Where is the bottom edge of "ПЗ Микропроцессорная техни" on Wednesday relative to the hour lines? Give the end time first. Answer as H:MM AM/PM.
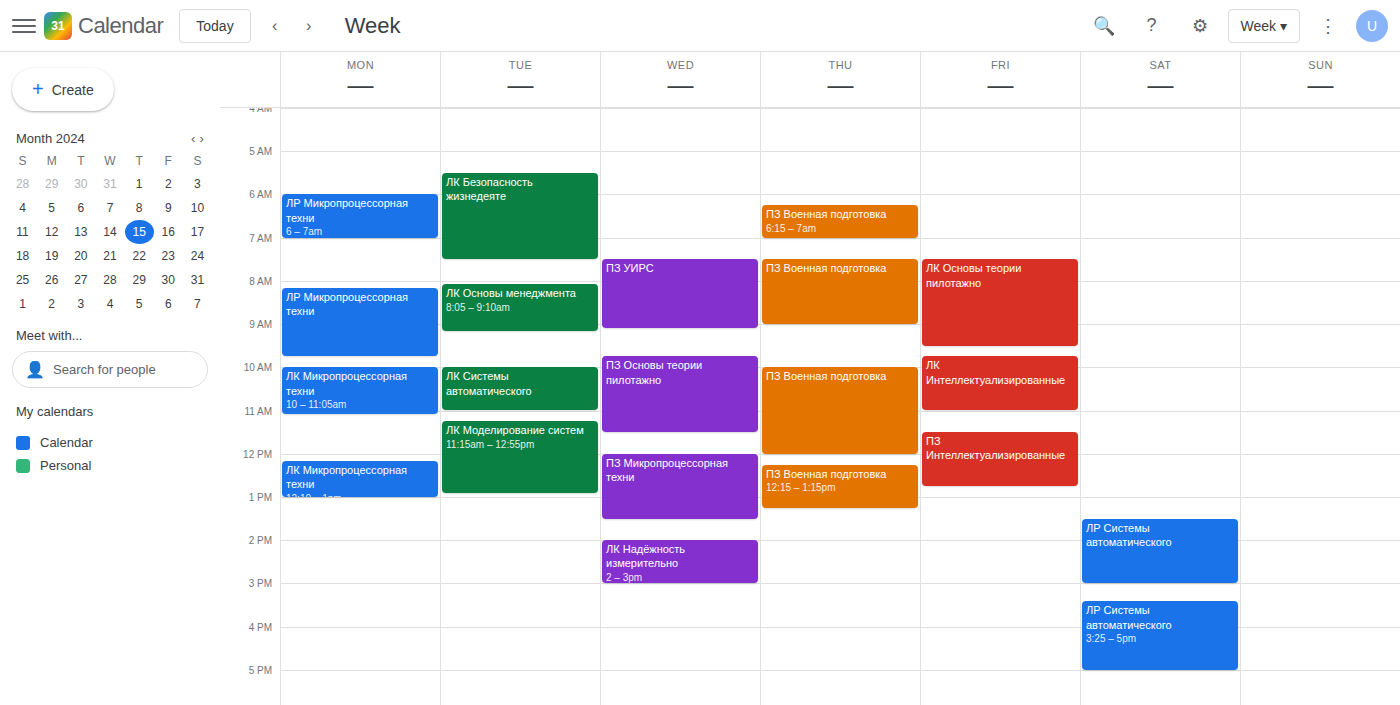
1:30 PM -- halfway between the 1 PM and 2 PM lines.